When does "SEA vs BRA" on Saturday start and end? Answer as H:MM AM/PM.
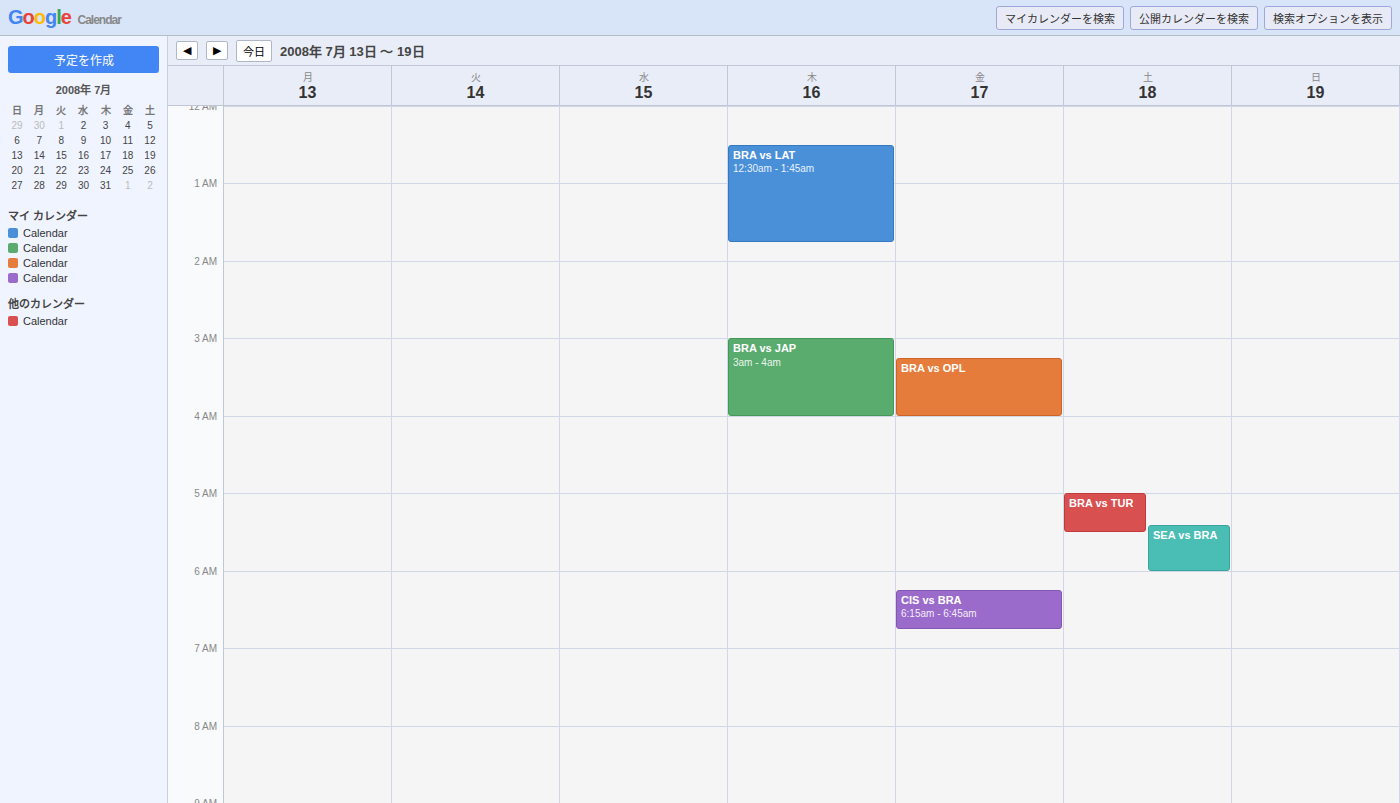
5:25 AM to 6:00 AM